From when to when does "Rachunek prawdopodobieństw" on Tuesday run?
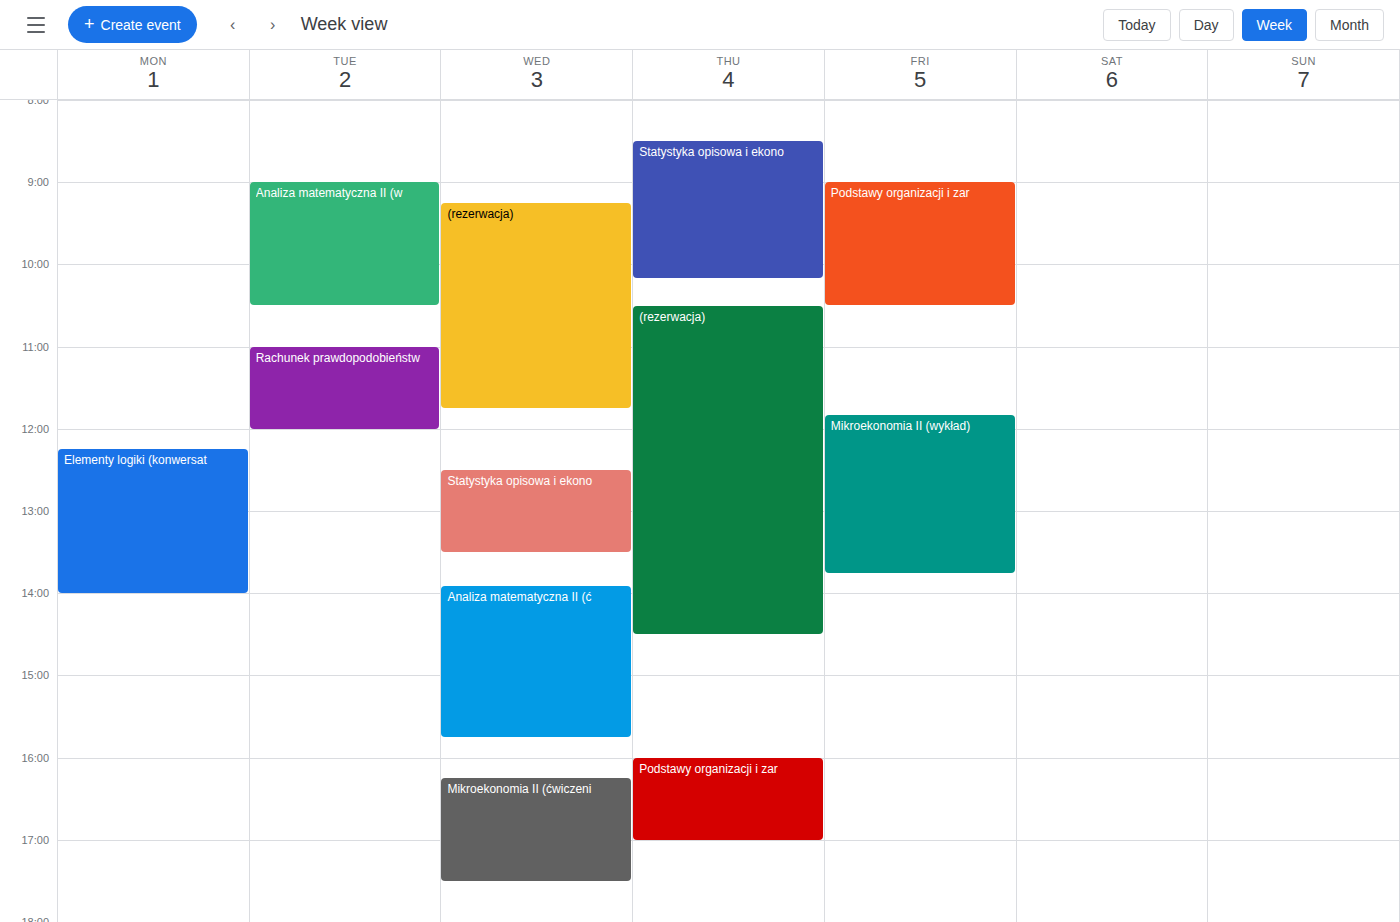
11:00 AM to 12:00 PM